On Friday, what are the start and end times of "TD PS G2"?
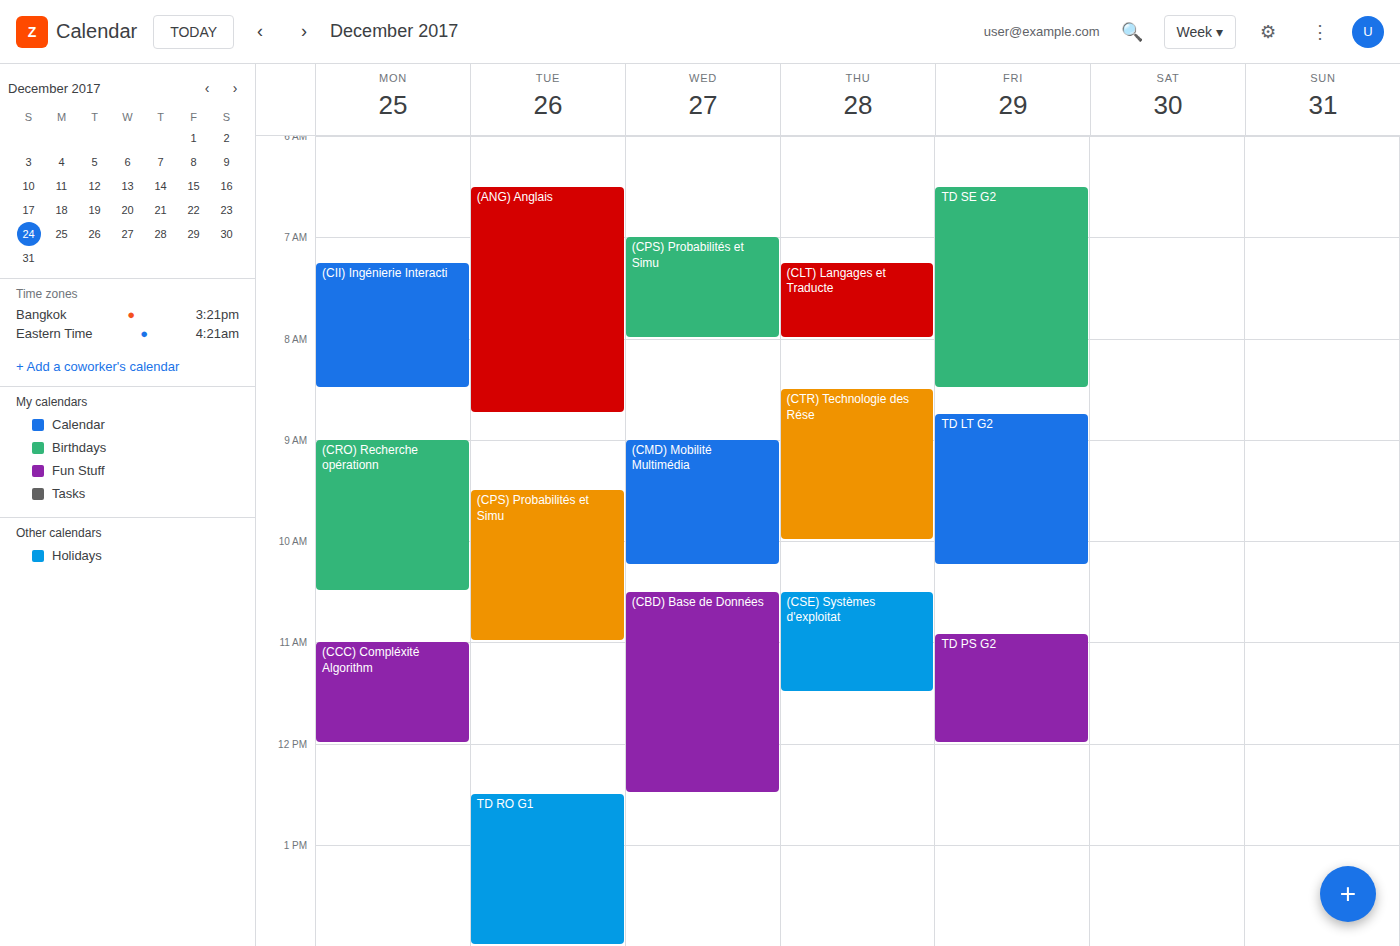
10:55 AM to 12:00 PM